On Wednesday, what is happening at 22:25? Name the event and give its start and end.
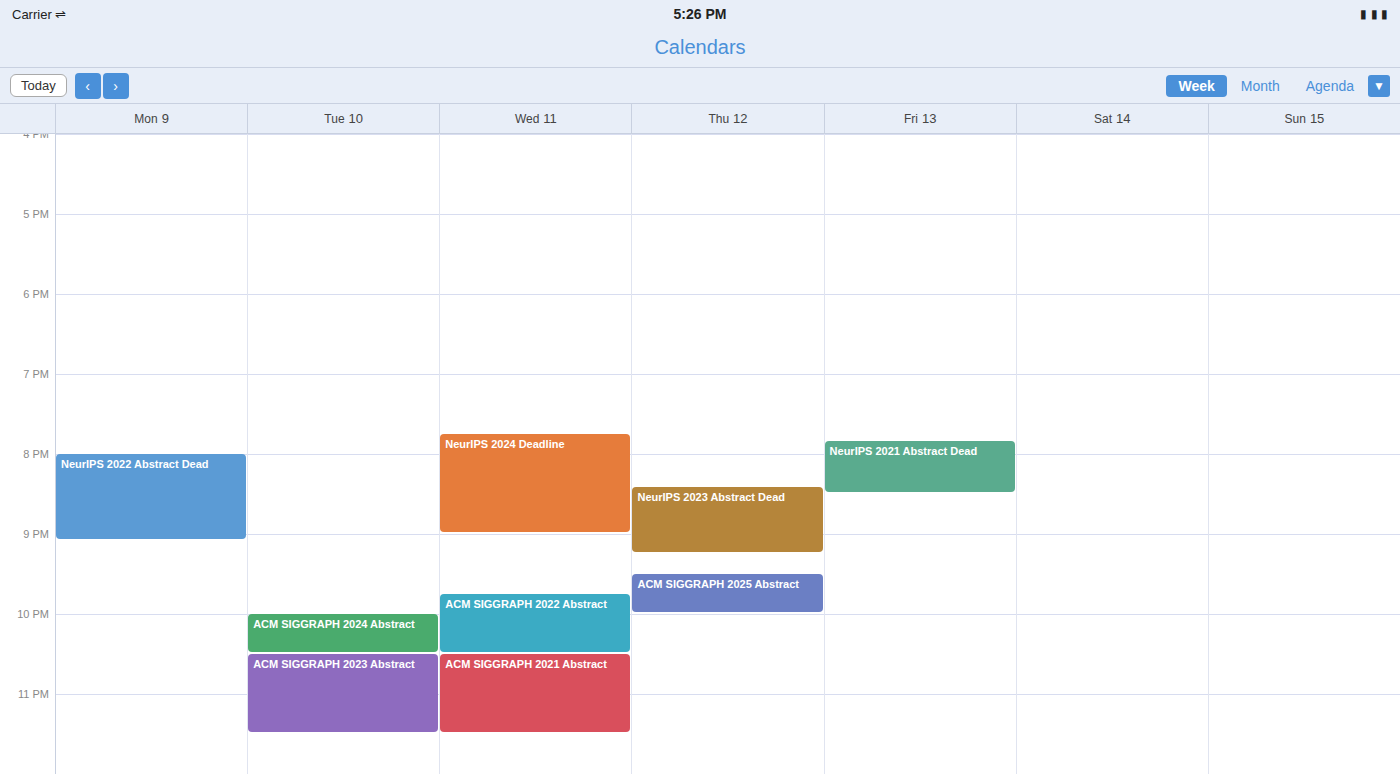
"ACM SIGGRAPH 2022 Abstract", 21:45 to 22:30